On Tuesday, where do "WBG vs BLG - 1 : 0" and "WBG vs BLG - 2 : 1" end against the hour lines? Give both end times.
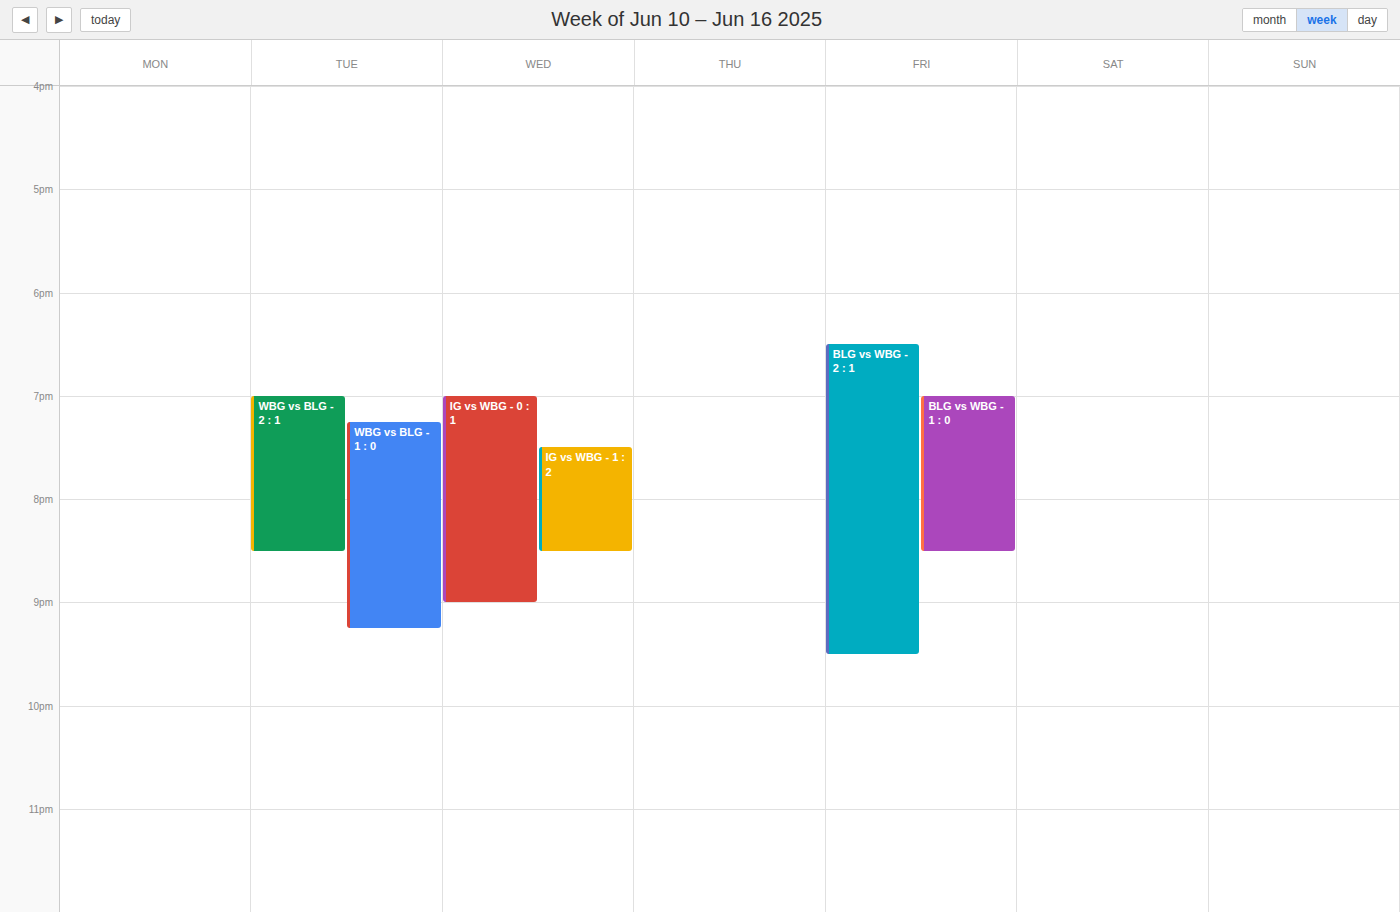
"WBG vs BLG - 1 : 0": 21:15, neither: a quarter of the way from the 21:00 line to the 22:00 line. "WBG vs BLG - 2 : 1": 20:30, halfway between the 20:00 and 21:00 lines.